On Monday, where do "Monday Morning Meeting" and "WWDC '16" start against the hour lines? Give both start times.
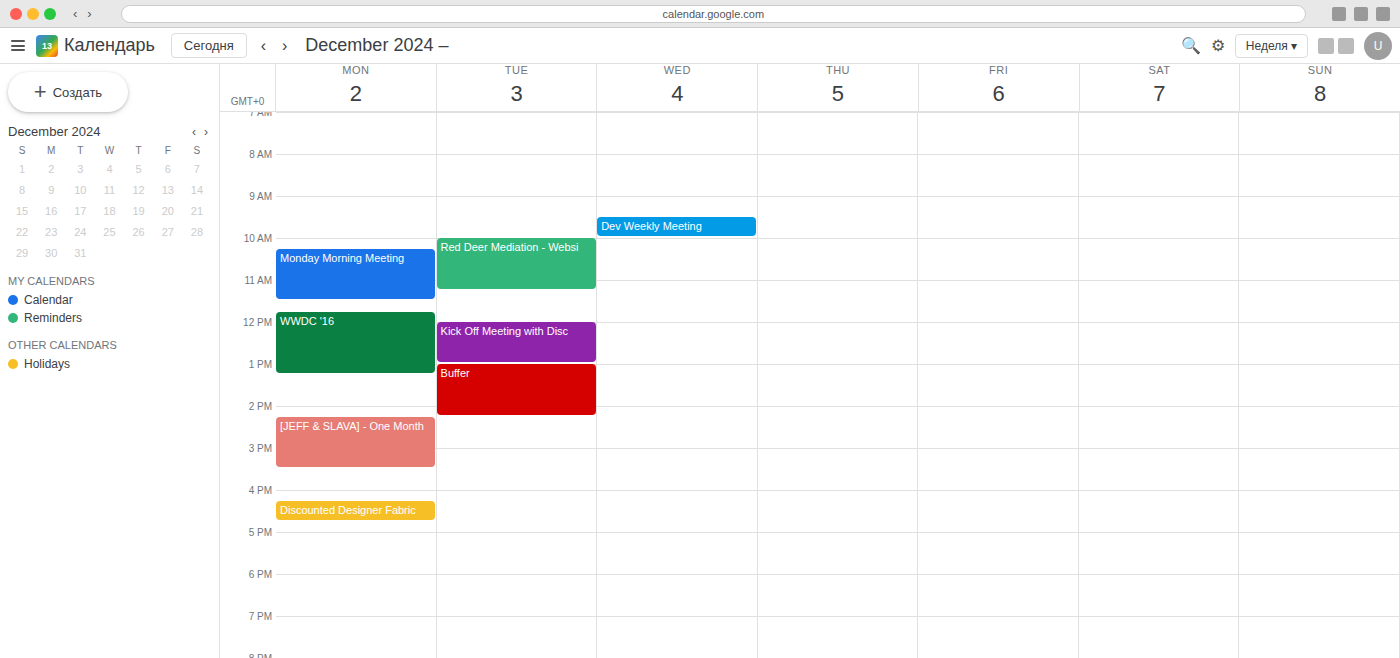
"Monday Morning Meeting": 10:15 AM, neither: a quarter of the way from the 10 AM line to the 11 AM line. "WWDC '16": 11:45 AM, neither: three quarters of the way from the 11 AM line to the 12 PM line.